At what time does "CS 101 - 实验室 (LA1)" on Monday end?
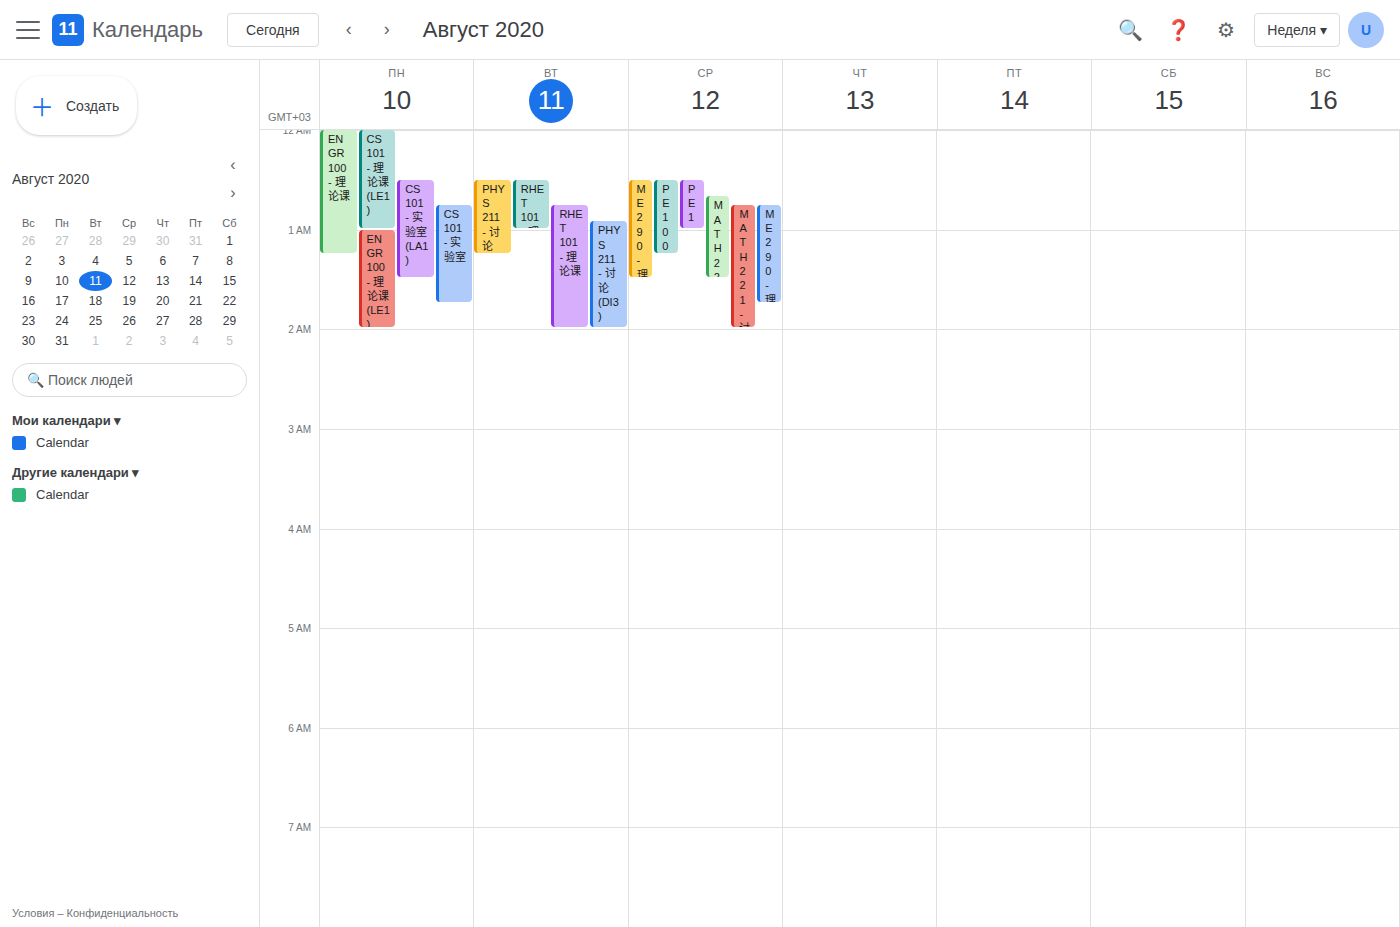
01:30